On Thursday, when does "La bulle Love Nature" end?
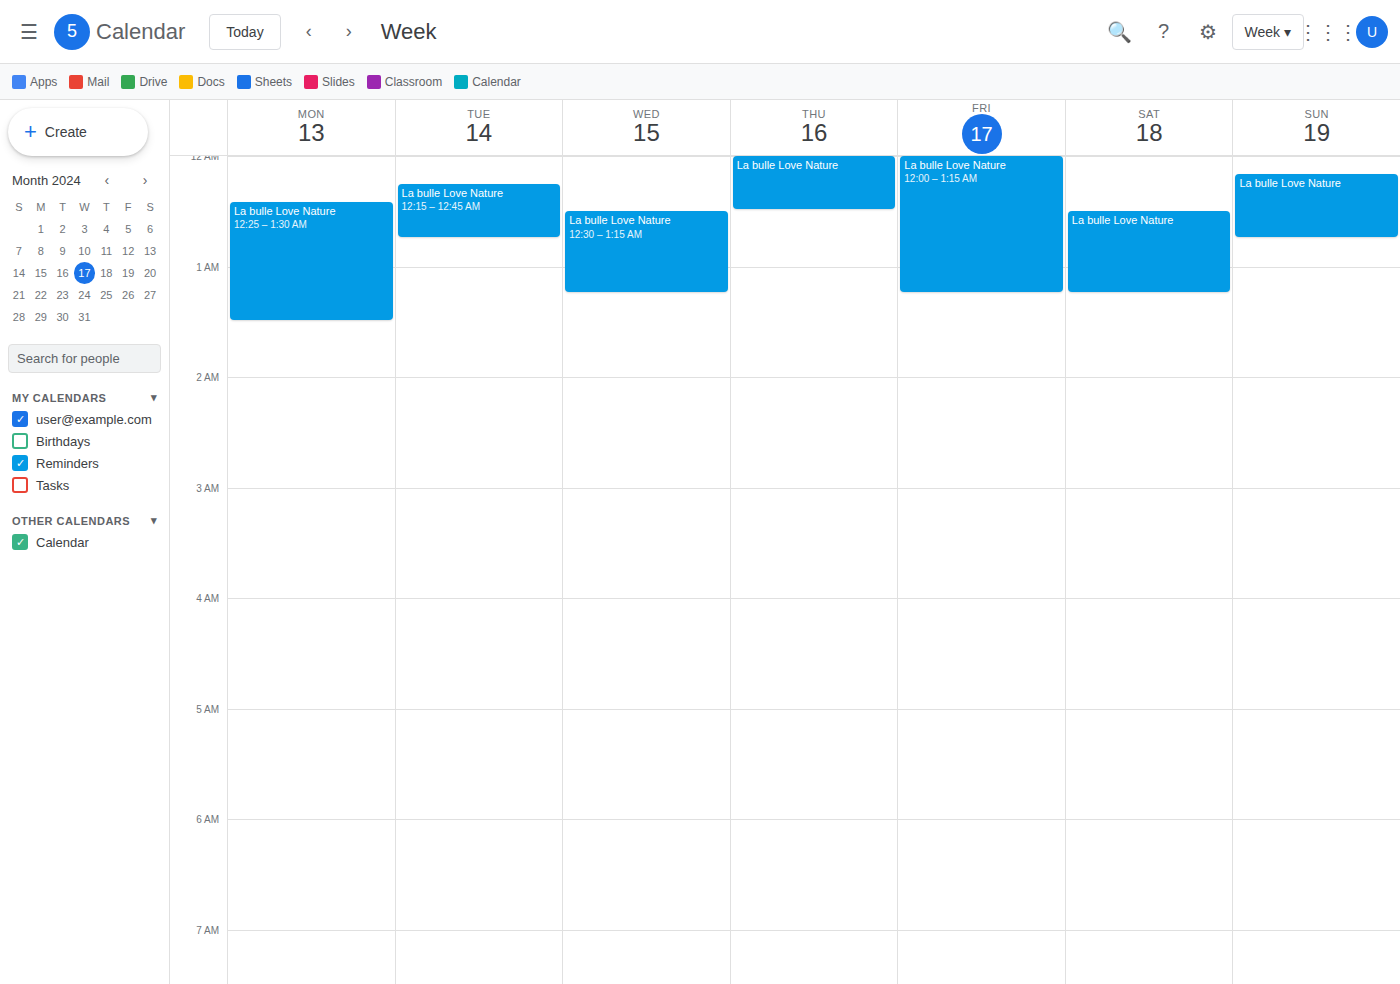
12:30 AM